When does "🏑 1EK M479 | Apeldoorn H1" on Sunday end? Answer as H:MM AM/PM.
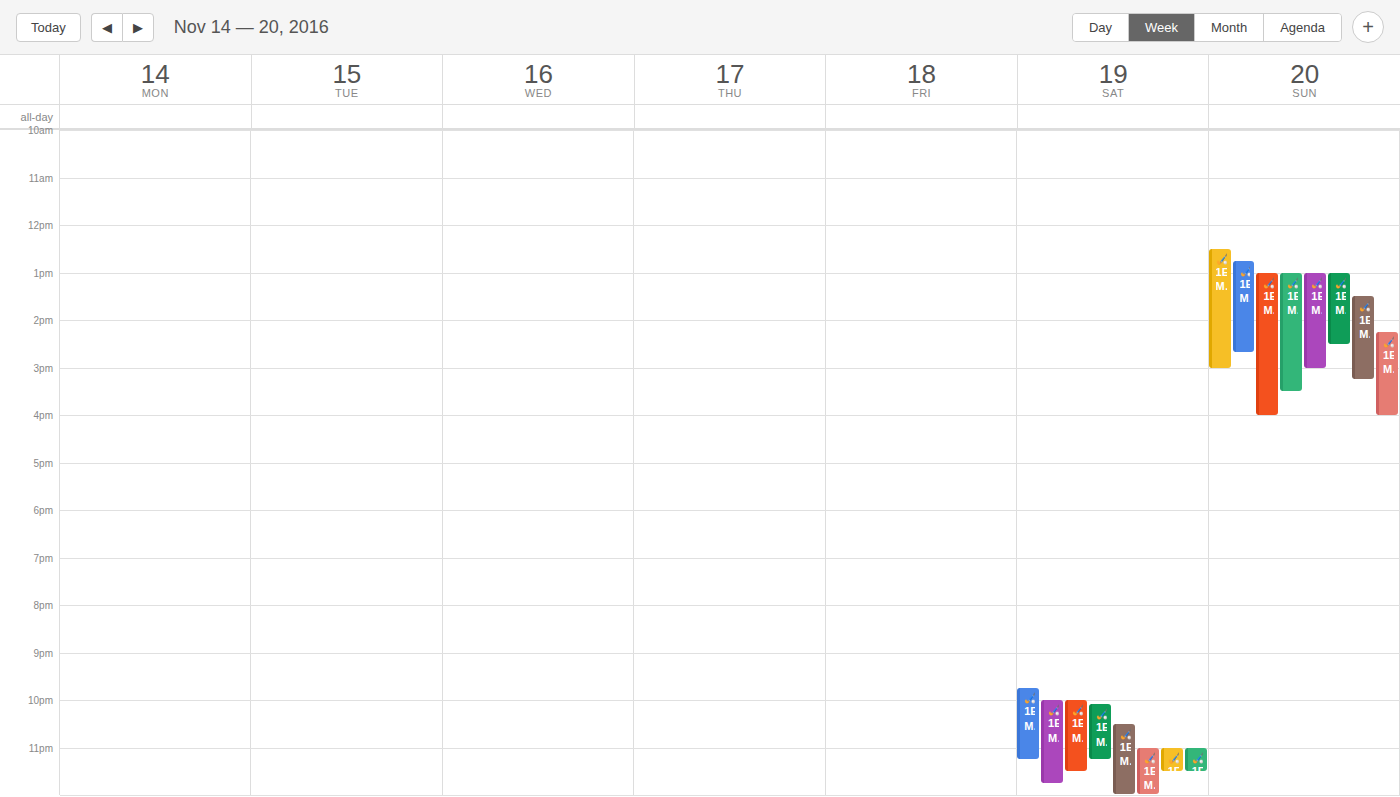
3:00 PM